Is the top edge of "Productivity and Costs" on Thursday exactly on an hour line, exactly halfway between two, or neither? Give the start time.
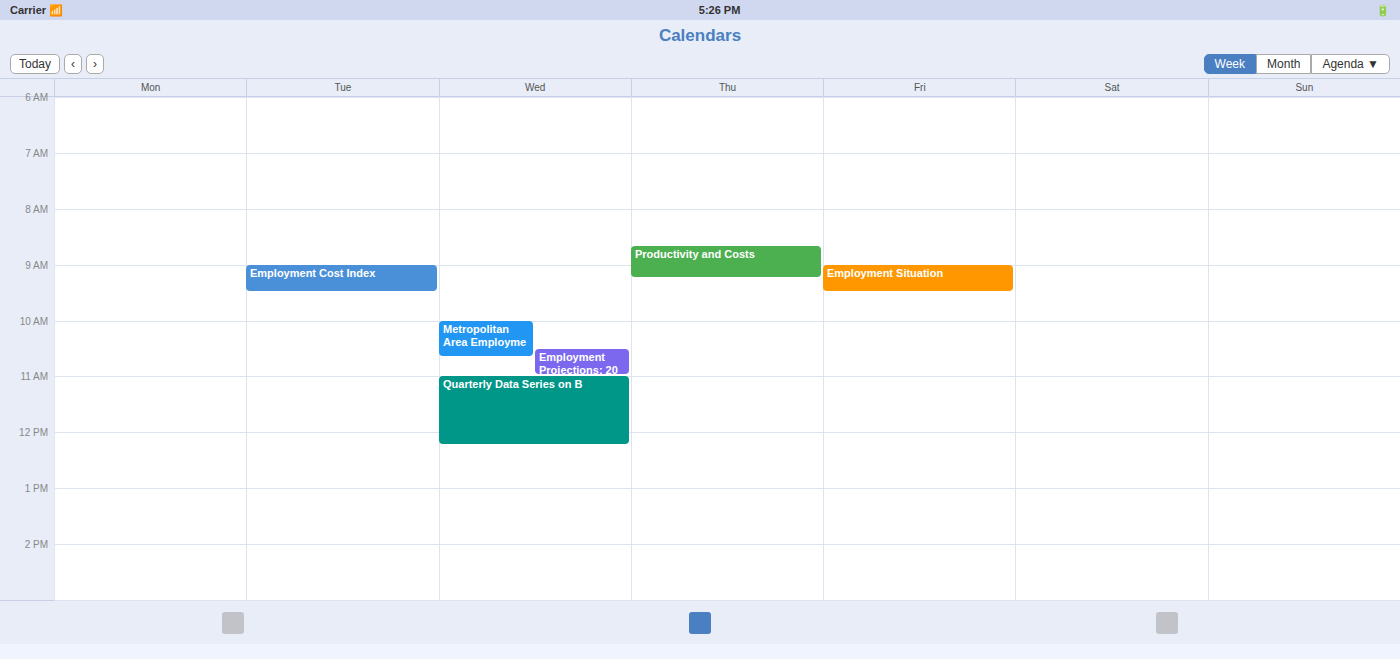
8:40 AM -- neither: 40 minutes below the 8 AM line and 20 minutes above the 9 AM line.